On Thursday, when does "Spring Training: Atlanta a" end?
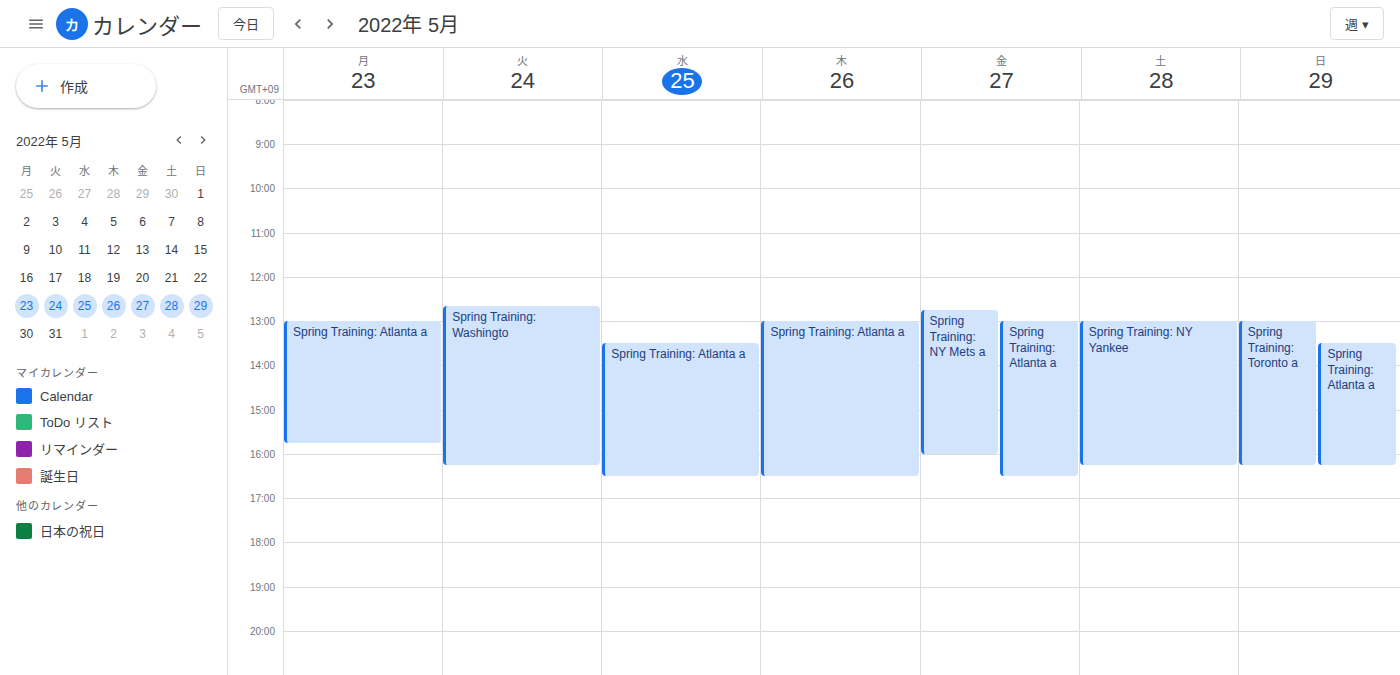
4:30 PM